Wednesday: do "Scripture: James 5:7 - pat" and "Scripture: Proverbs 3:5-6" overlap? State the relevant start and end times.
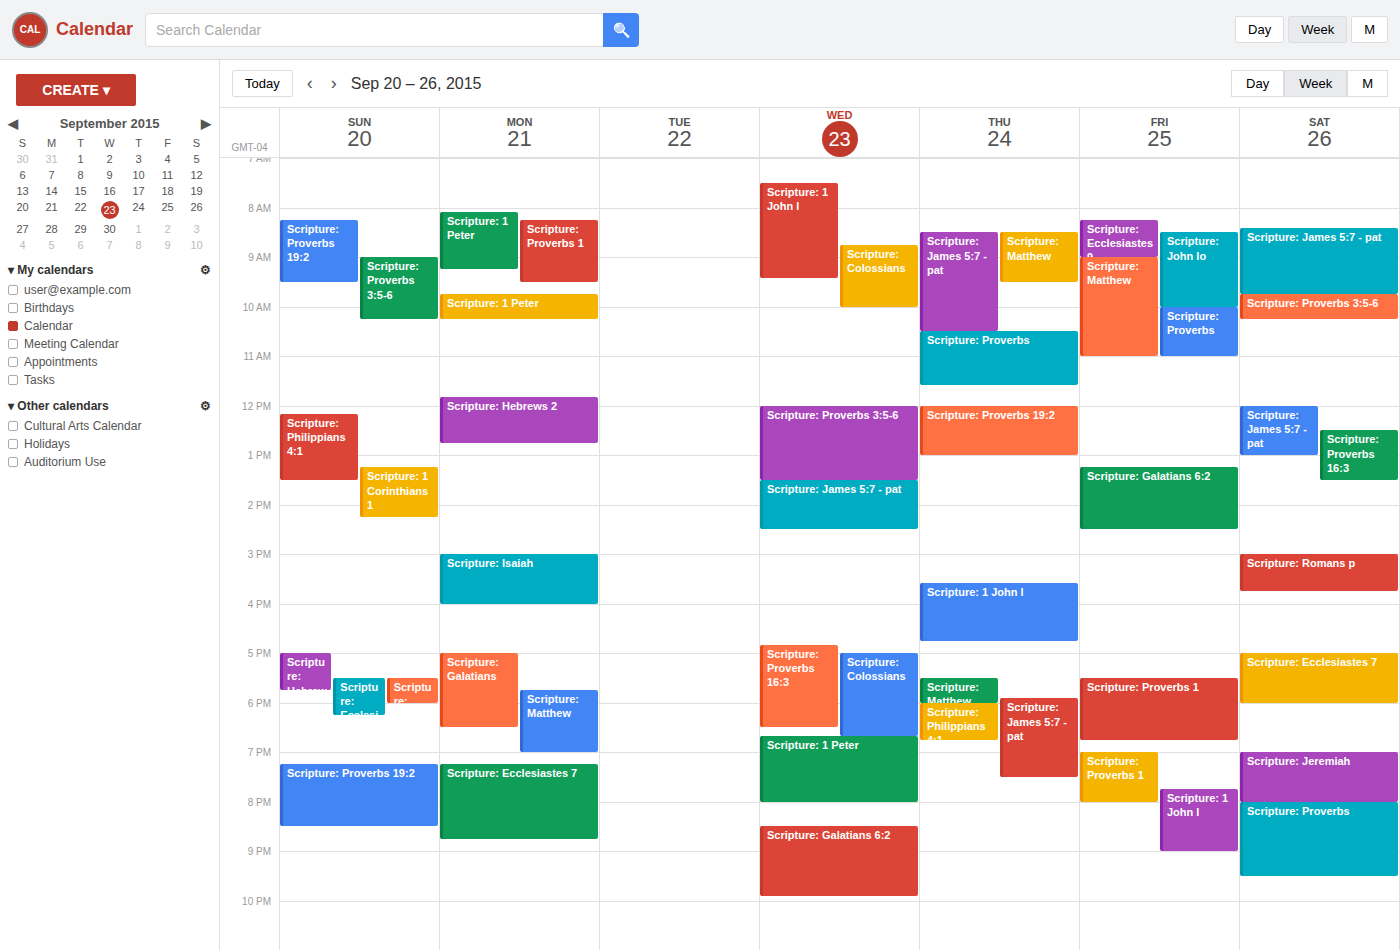
"Scripture: Proverbs 3:5-6" ends at 1:30 PM, exactly when "Scripture: James 5:7 - pat" starts -- they touch but do not overlap.